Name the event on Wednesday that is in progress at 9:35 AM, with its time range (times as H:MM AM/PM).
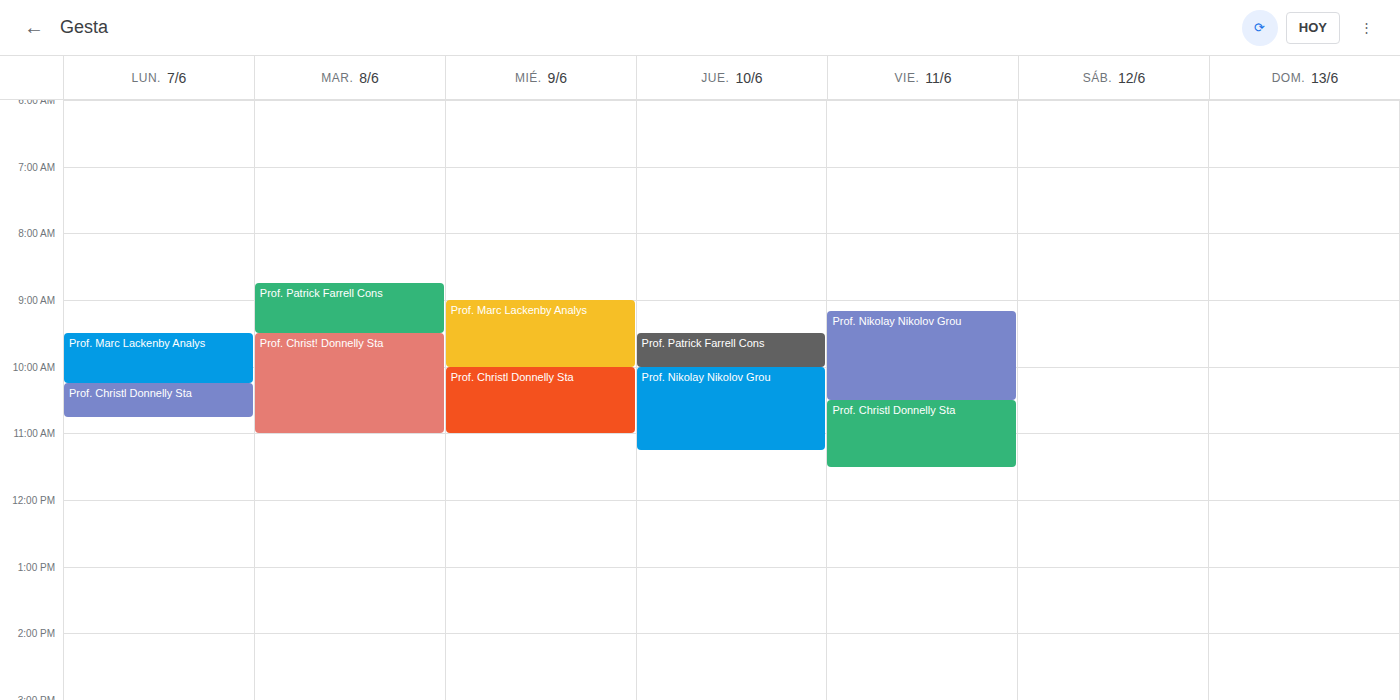
"Prof. Marc Lackenby Analys", 9:00 AM to 10:00 AM